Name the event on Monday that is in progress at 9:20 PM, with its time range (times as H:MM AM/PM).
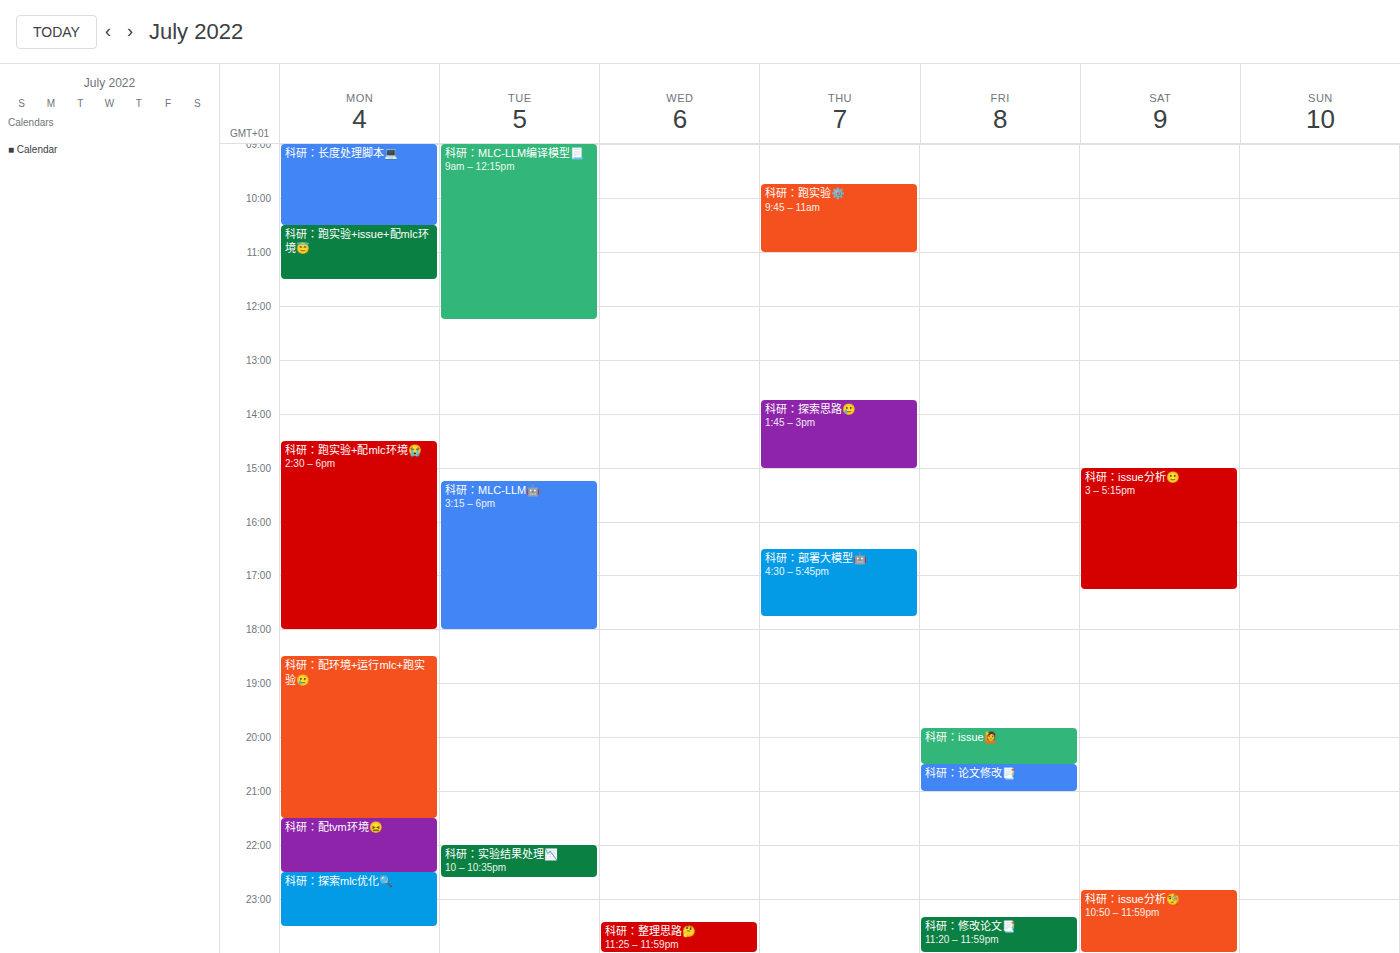
"科研：配环境+运行mlc+跑实验🥲", 6:30 PM to 9:30 PM